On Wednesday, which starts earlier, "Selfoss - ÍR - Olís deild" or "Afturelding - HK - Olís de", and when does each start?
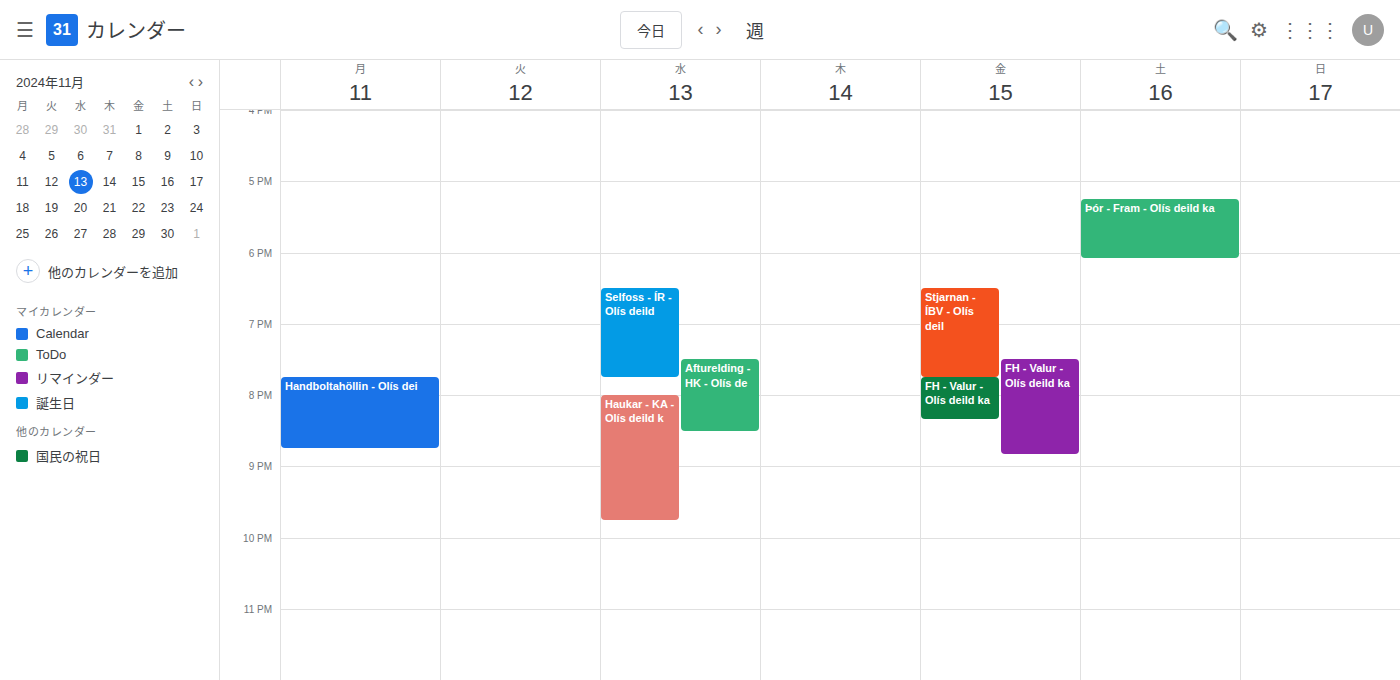
"Selfoss - ÍR - Olís deild" 6:30 PM; "Afturelding - HK - Olís de" 7:30 PM.